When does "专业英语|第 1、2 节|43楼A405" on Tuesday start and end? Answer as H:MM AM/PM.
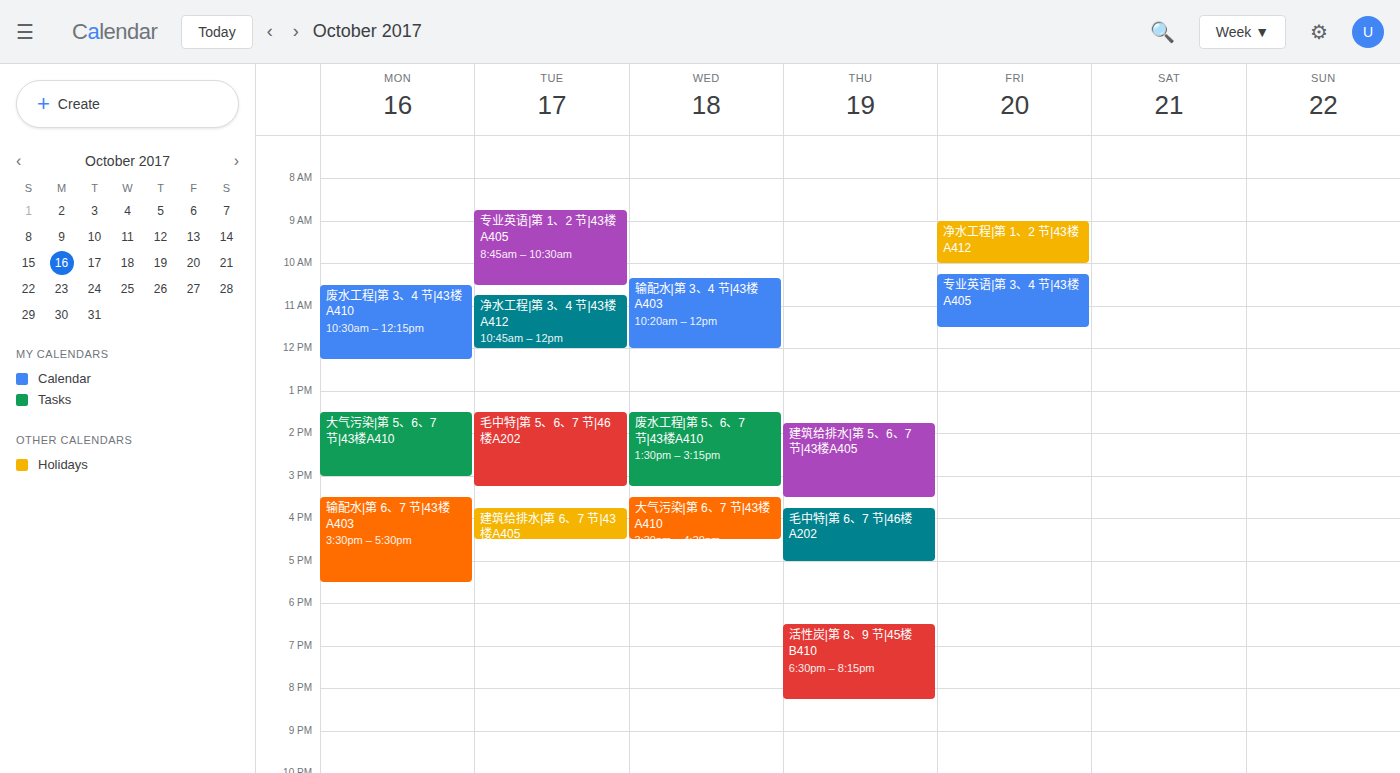
8:45 AM to 10:30 AM